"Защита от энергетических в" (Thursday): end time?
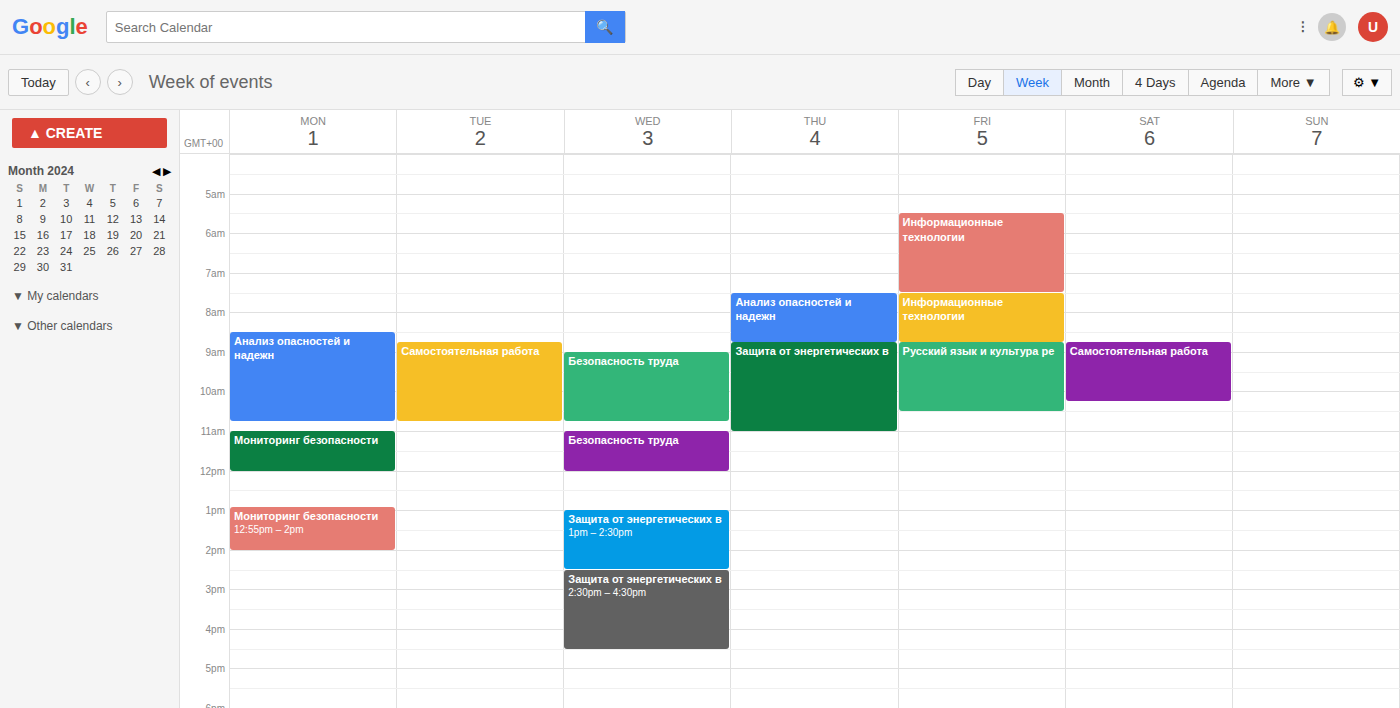
11:00